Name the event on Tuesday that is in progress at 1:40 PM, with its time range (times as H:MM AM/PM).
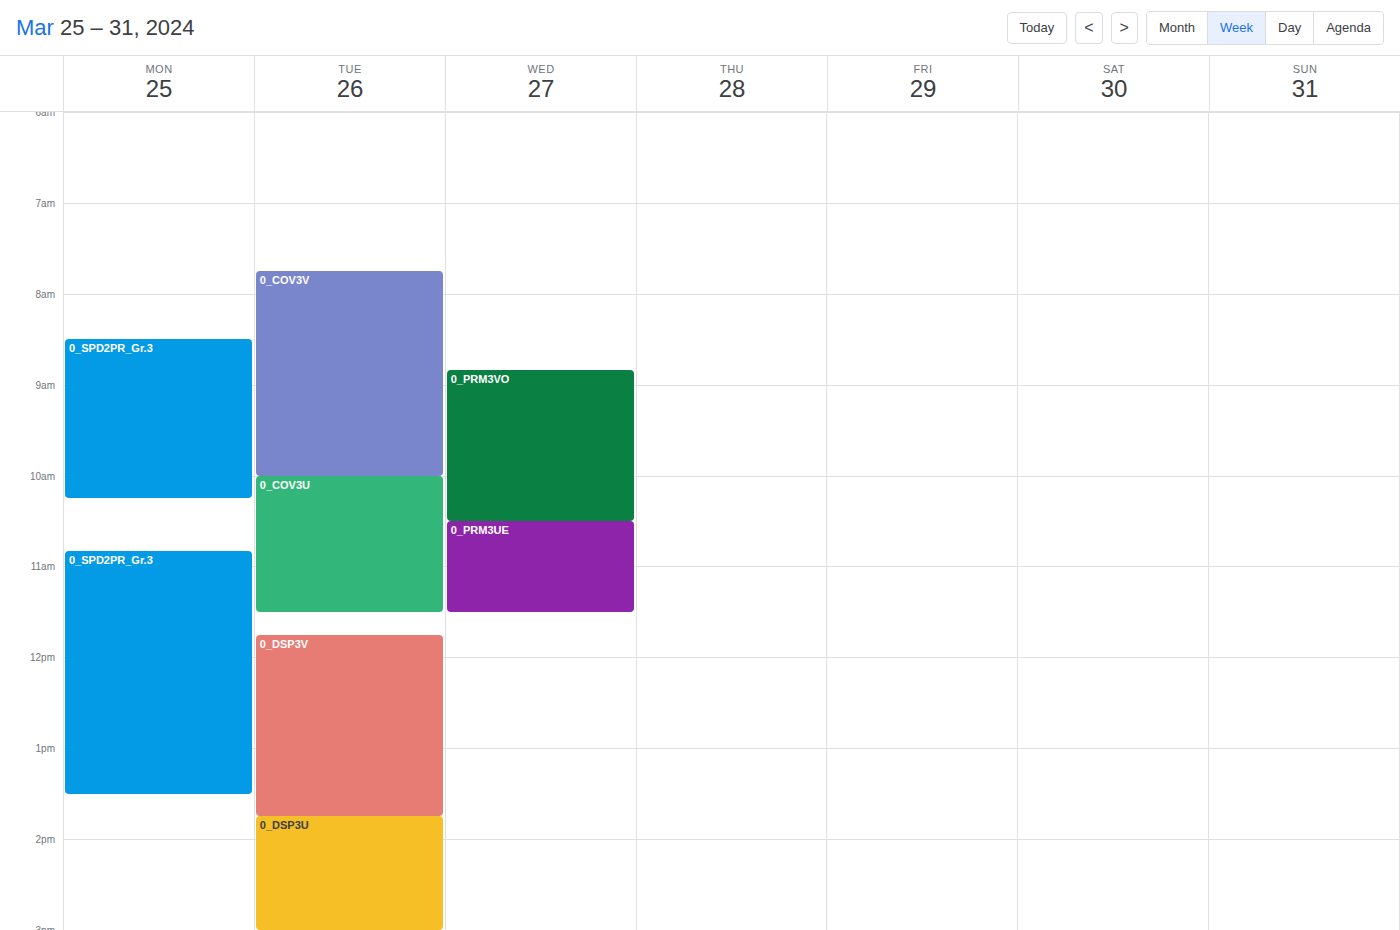
"0_DSP3V", 11:45 AM to 1:45 PM